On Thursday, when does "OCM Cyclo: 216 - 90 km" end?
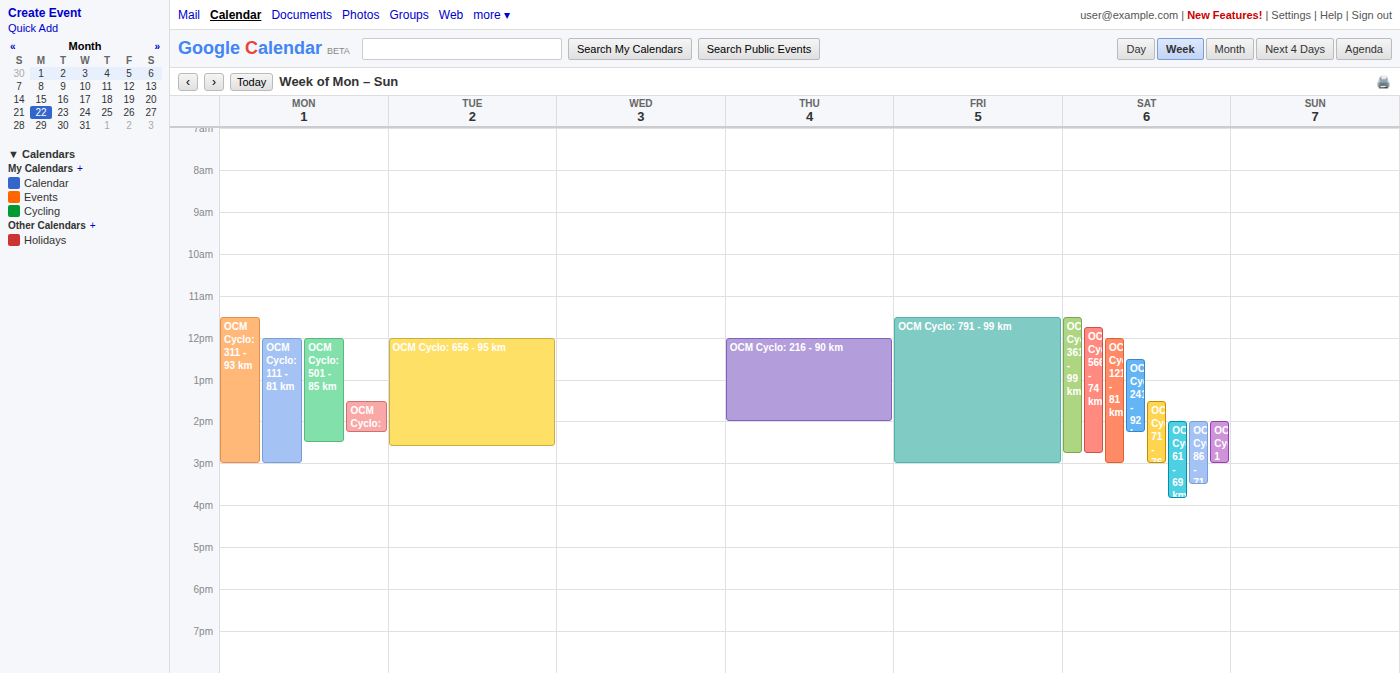
2:00 PM